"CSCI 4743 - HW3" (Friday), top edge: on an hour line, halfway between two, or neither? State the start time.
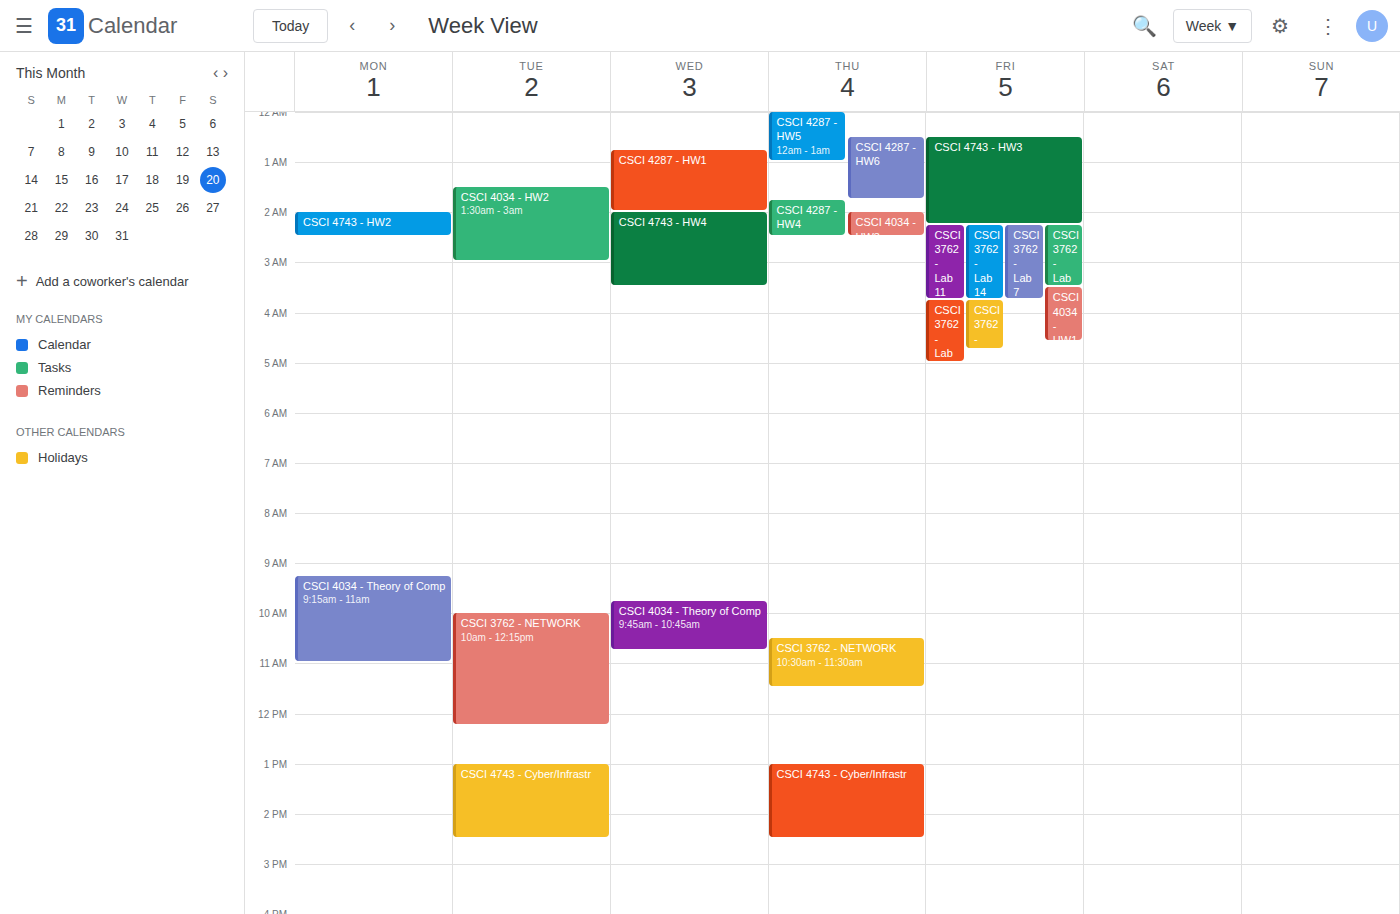
12:30 AM -- halfway between the 12 AM and 1 AM lines.